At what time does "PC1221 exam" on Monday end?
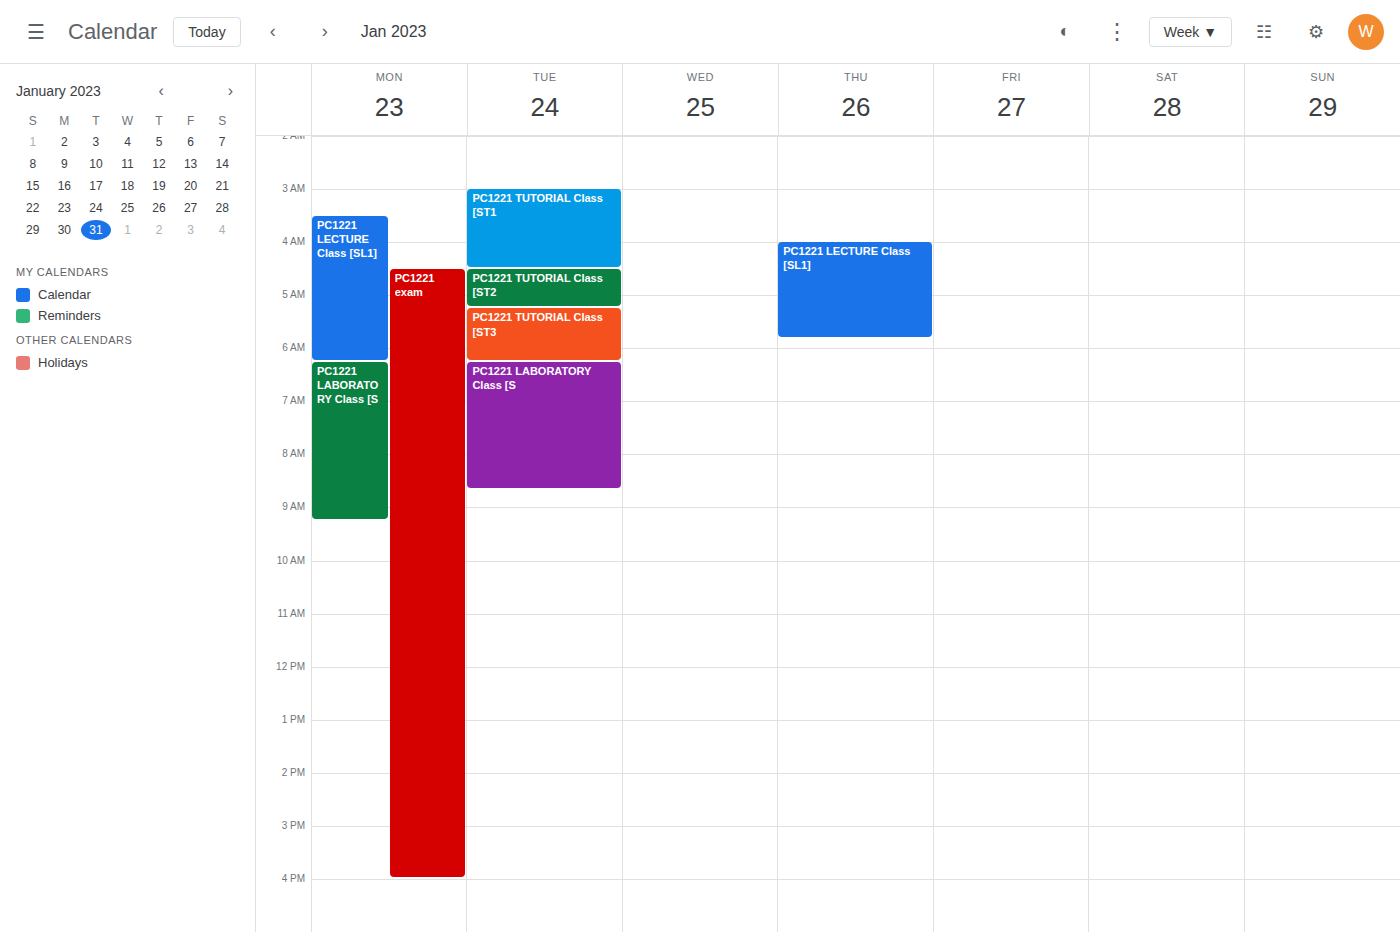
4:00 PM